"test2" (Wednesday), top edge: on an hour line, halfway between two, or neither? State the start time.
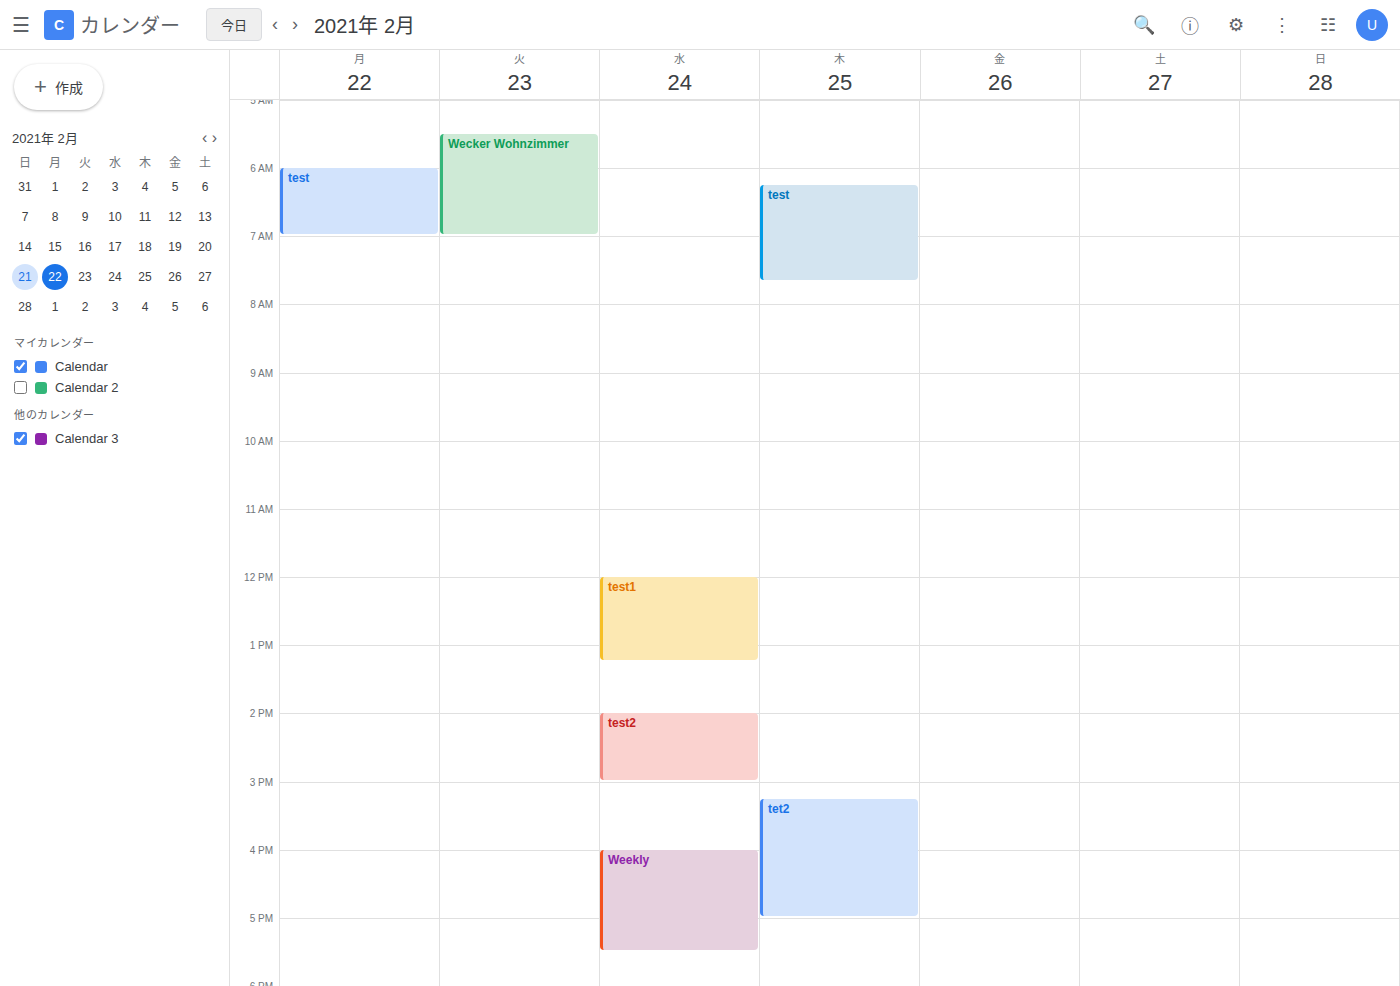
2:00 PM -- exactly on the 2 PM line.